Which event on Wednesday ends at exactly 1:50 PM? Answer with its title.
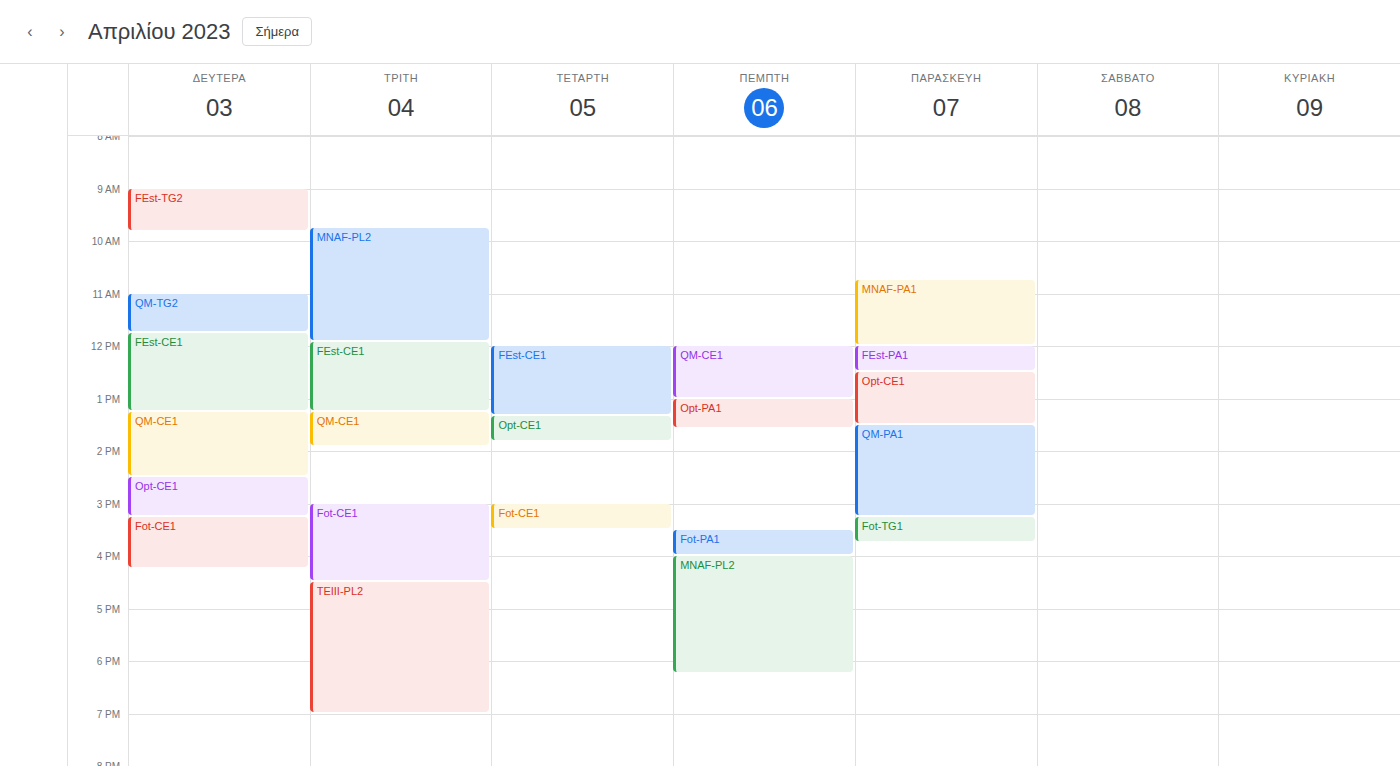
"Opt-CE1"